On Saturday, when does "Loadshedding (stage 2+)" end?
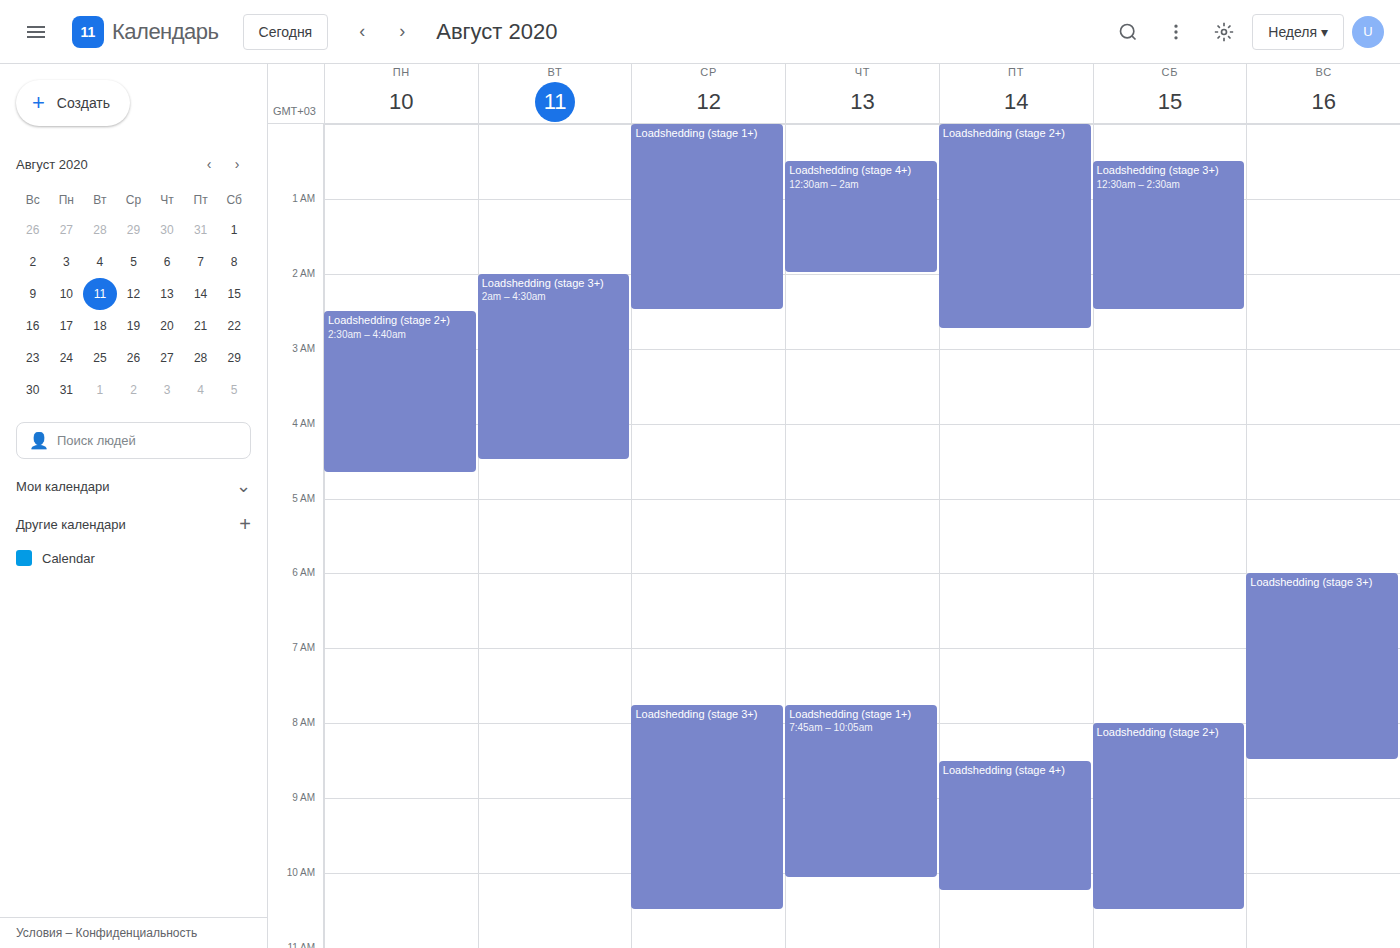
10:30 AM